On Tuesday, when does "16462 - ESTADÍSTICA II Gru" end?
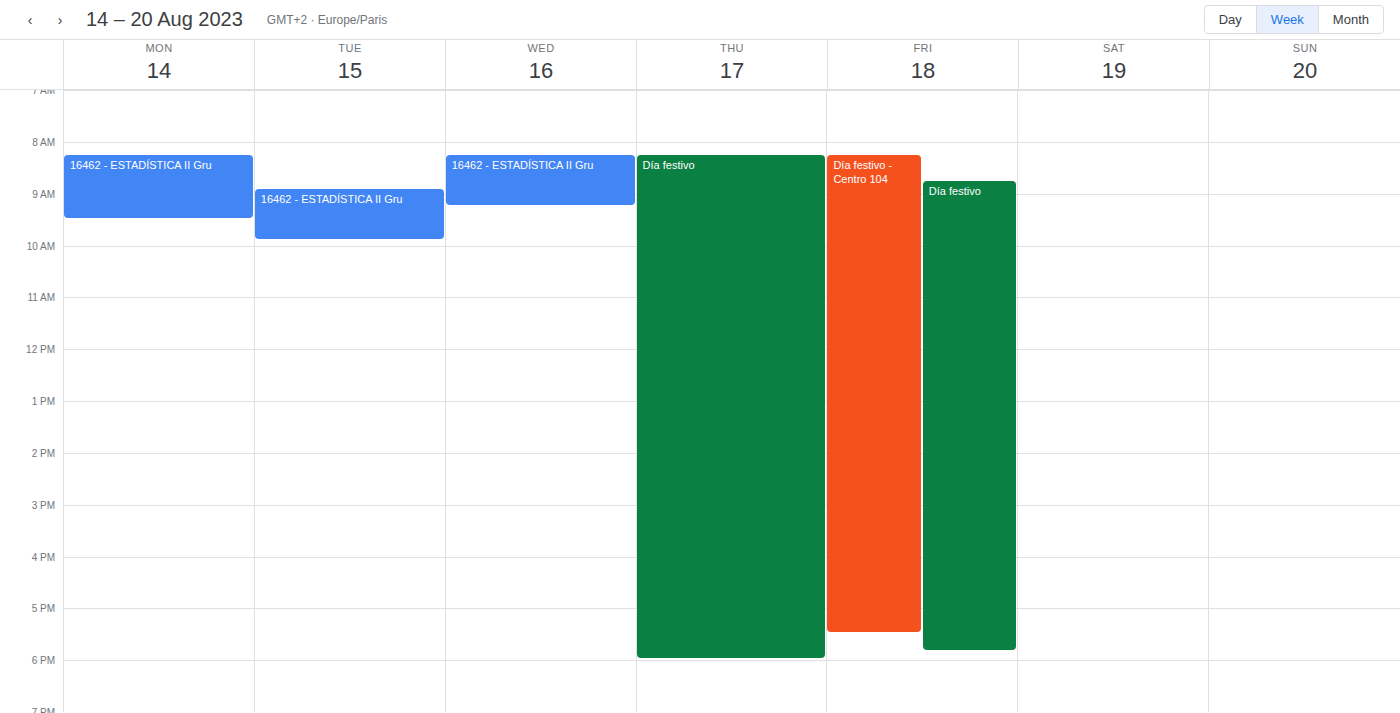
09:55